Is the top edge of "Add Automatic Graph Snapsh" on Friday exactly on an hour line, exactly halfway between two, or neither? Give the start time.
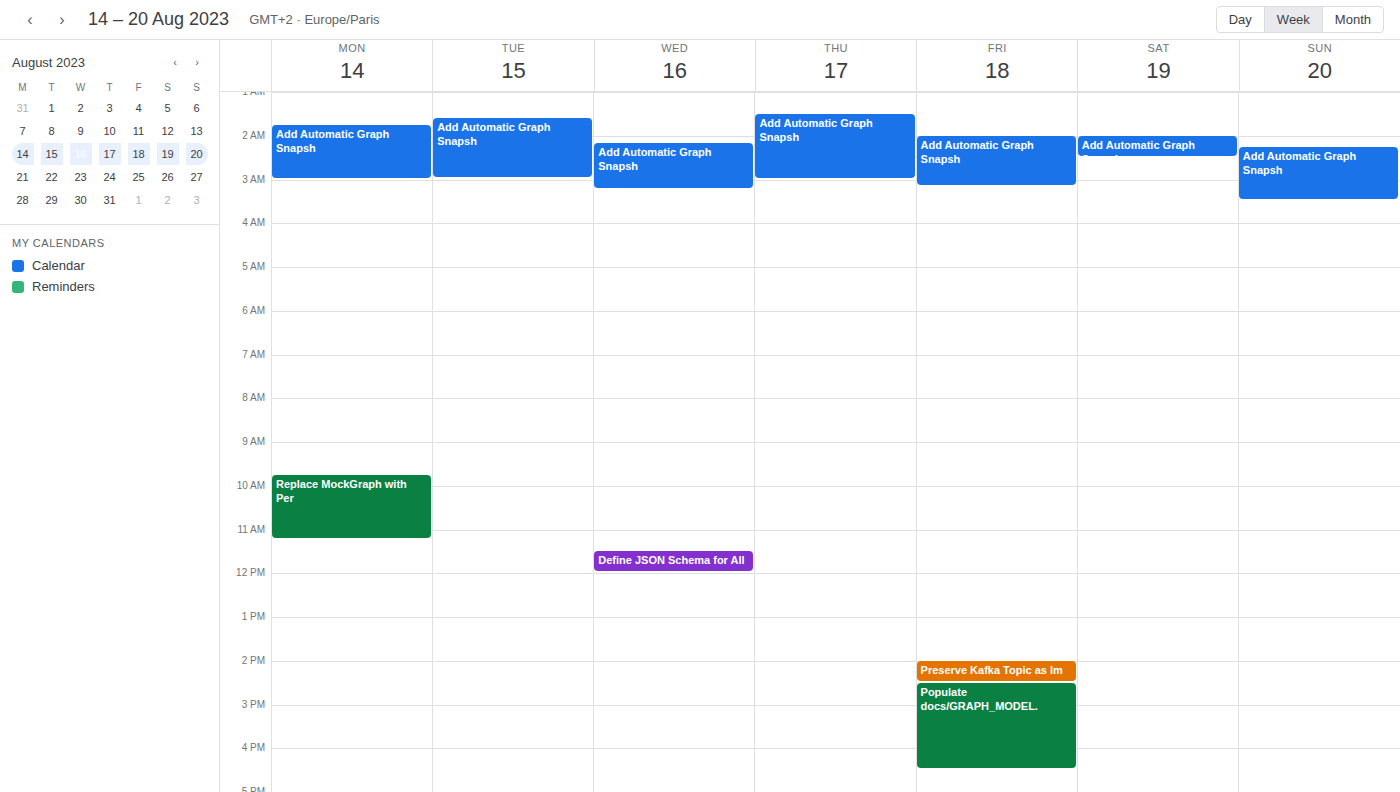
2:00 AM -- exactly on the 2 AM line.